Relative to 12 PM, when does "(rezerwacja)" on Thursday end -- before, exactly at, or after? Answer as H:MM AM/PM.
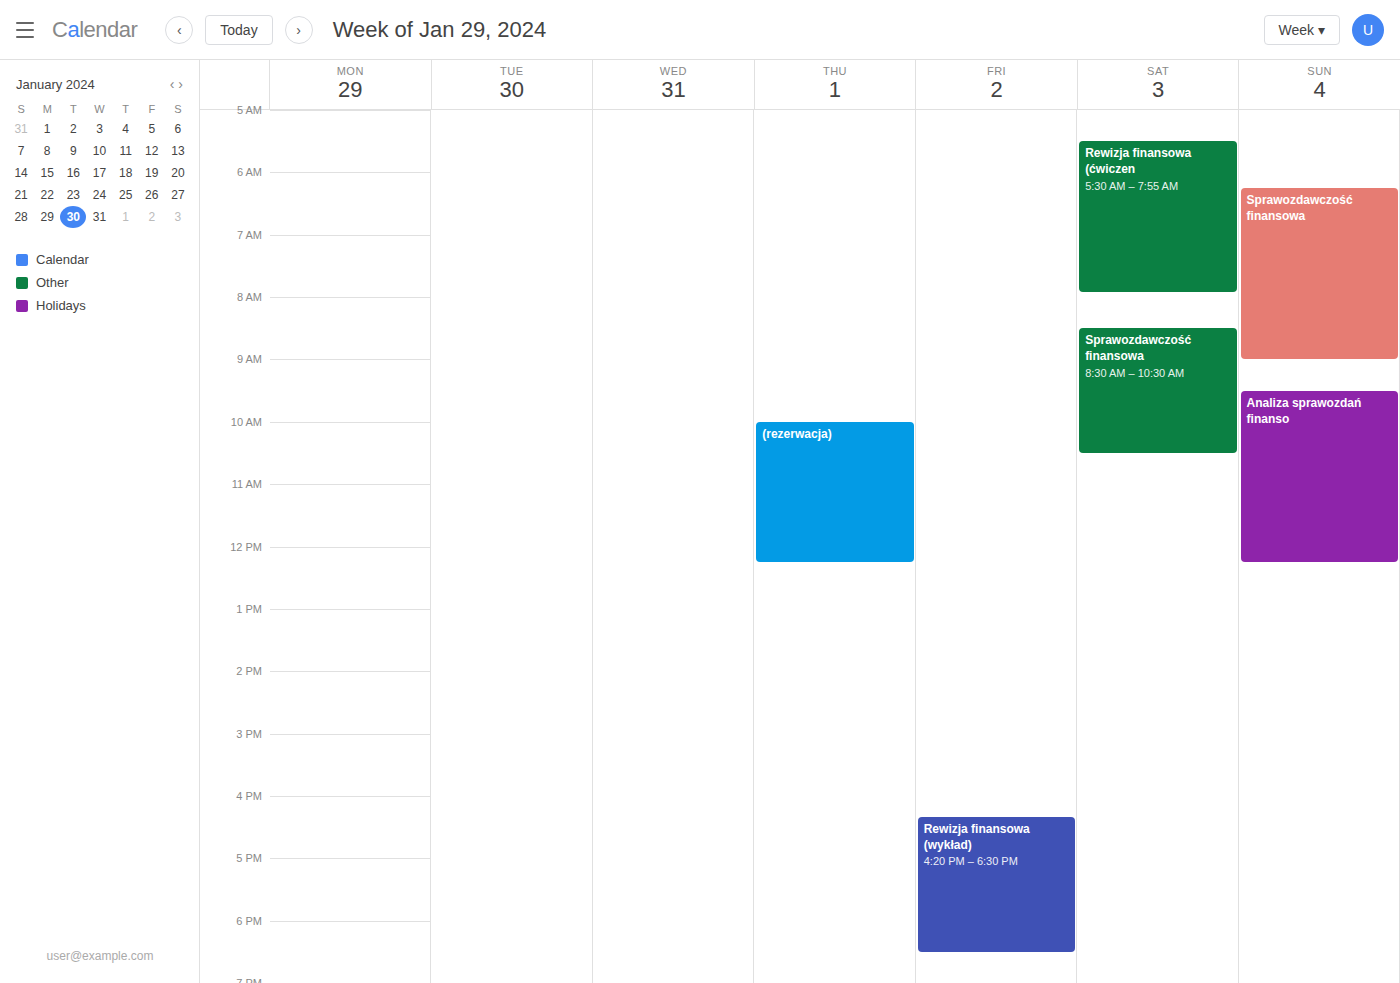
12:15 PM -- after 12 PM, 15 minutes below the 12 PM line.